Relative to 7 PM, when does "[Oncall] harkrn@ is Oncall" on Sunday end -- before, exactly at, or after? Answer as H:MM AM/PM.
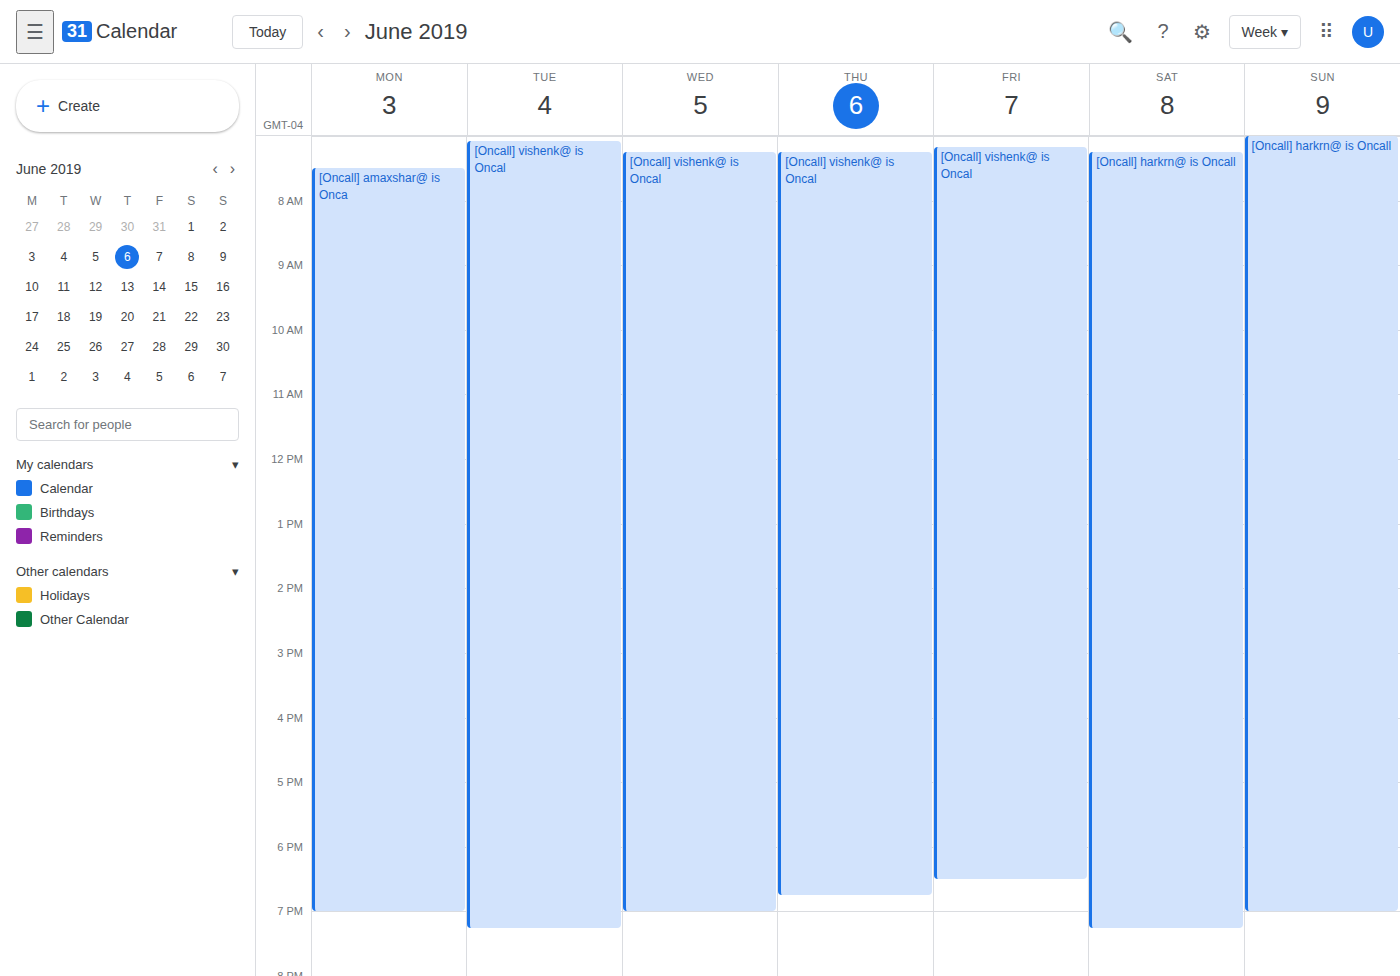
7:00 PM -- exactly at 7 PM, on the 7 PM line.